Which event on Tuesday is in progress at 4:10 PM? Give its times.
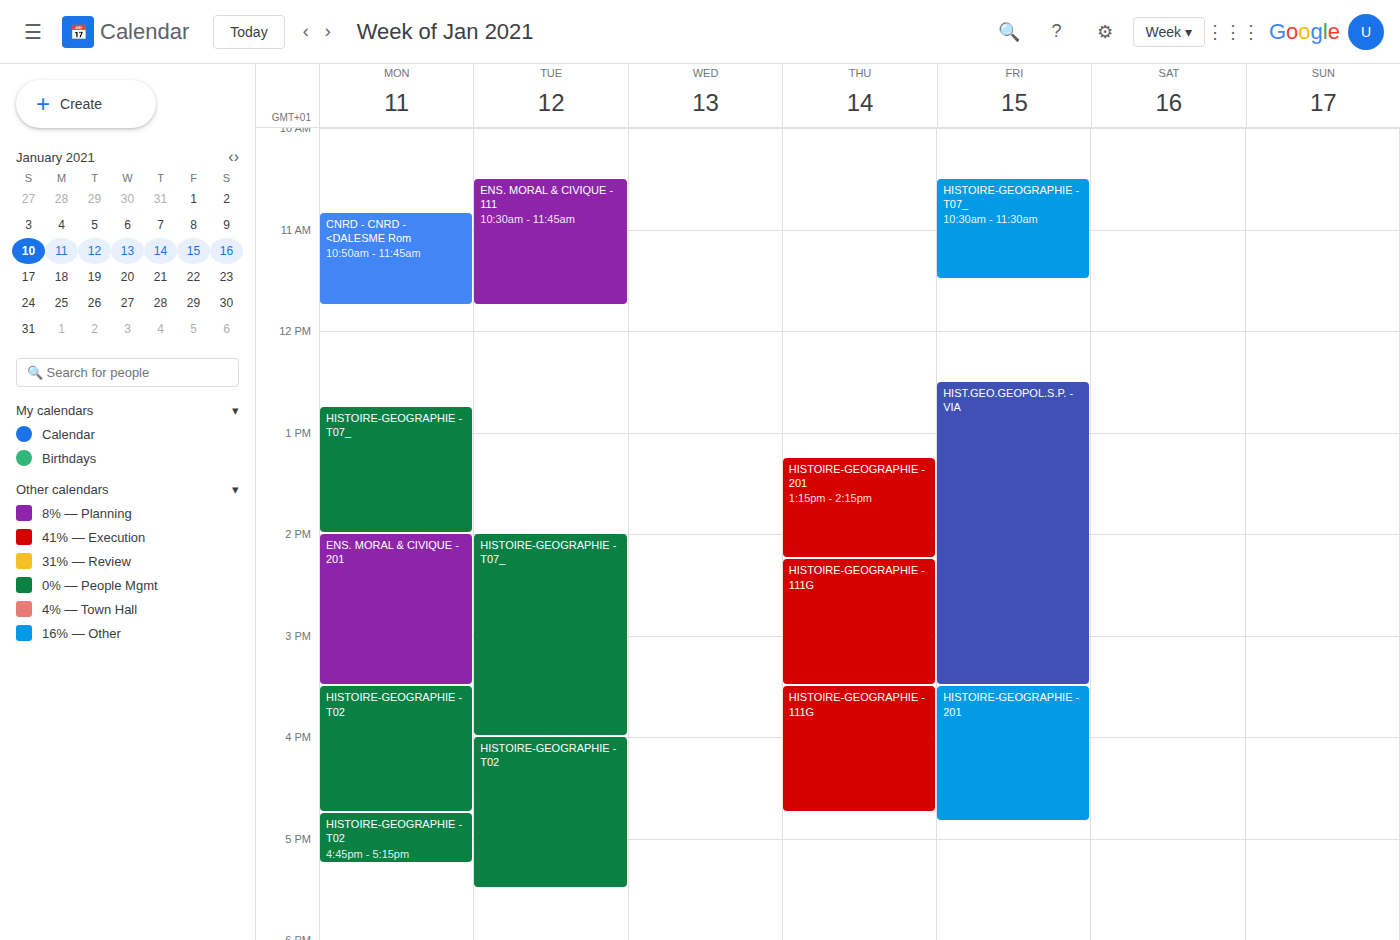
"HISTOIRE-GEOGRAPHIE - T02", 4:00 PM to 5:30 PM